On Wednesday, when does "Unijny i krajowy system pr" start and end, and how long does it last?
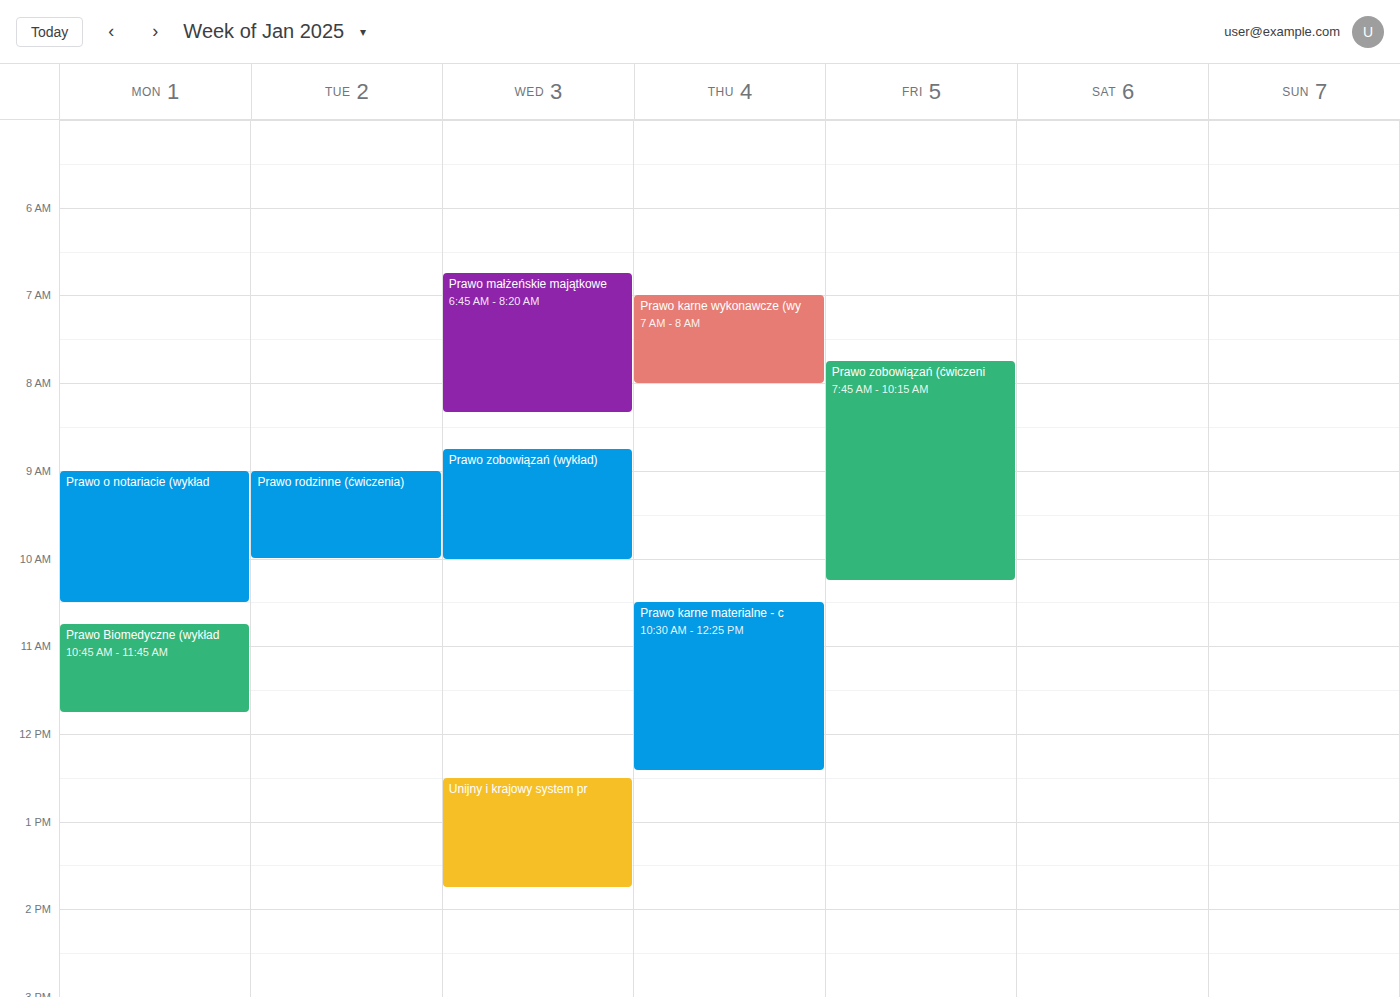
12:30 PM to 1:45 PM, 1 hour 15 minutes